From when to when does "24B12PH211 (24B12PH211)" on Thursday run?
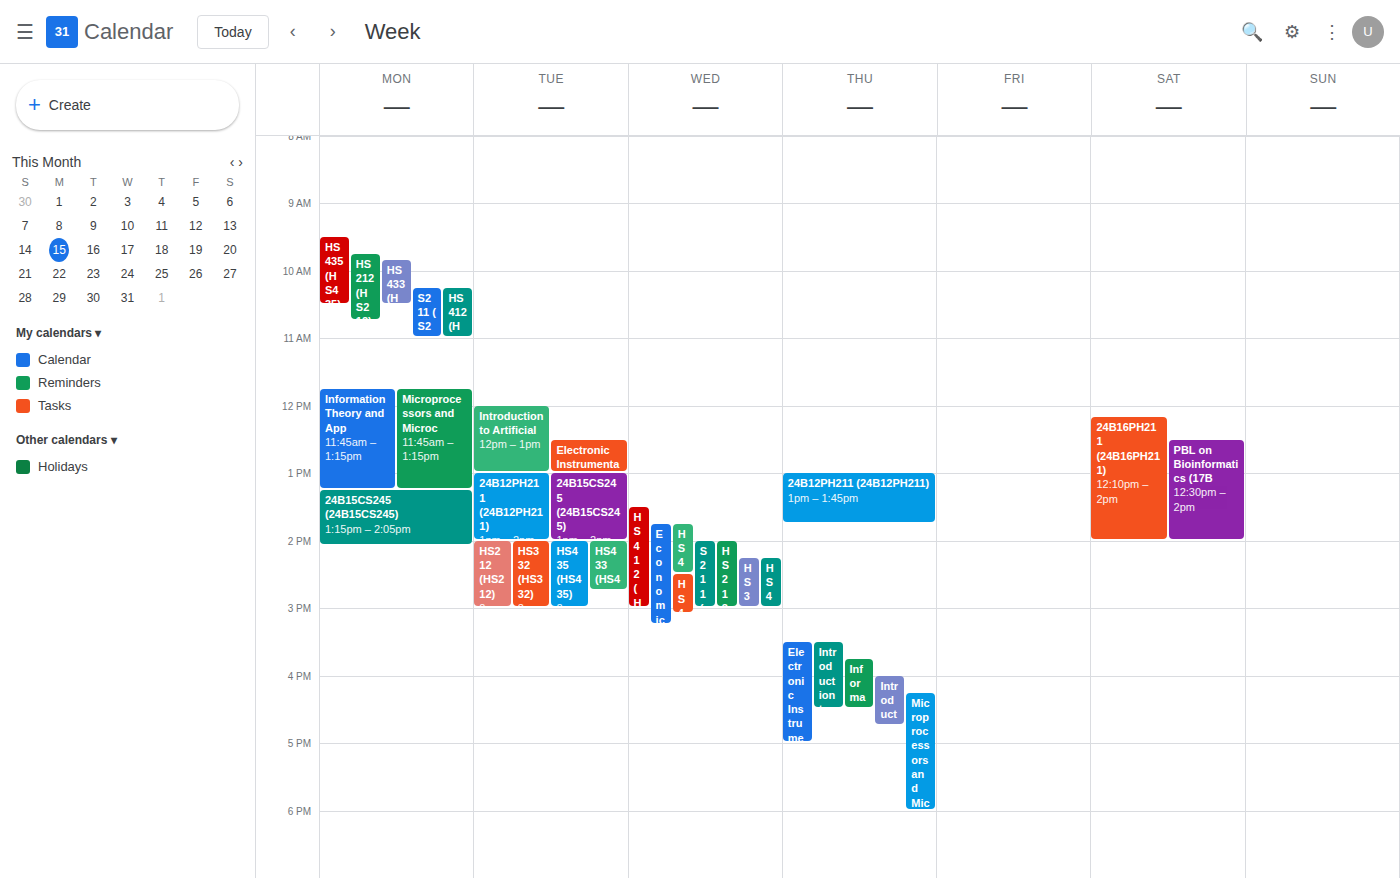
13:00 to 13:45